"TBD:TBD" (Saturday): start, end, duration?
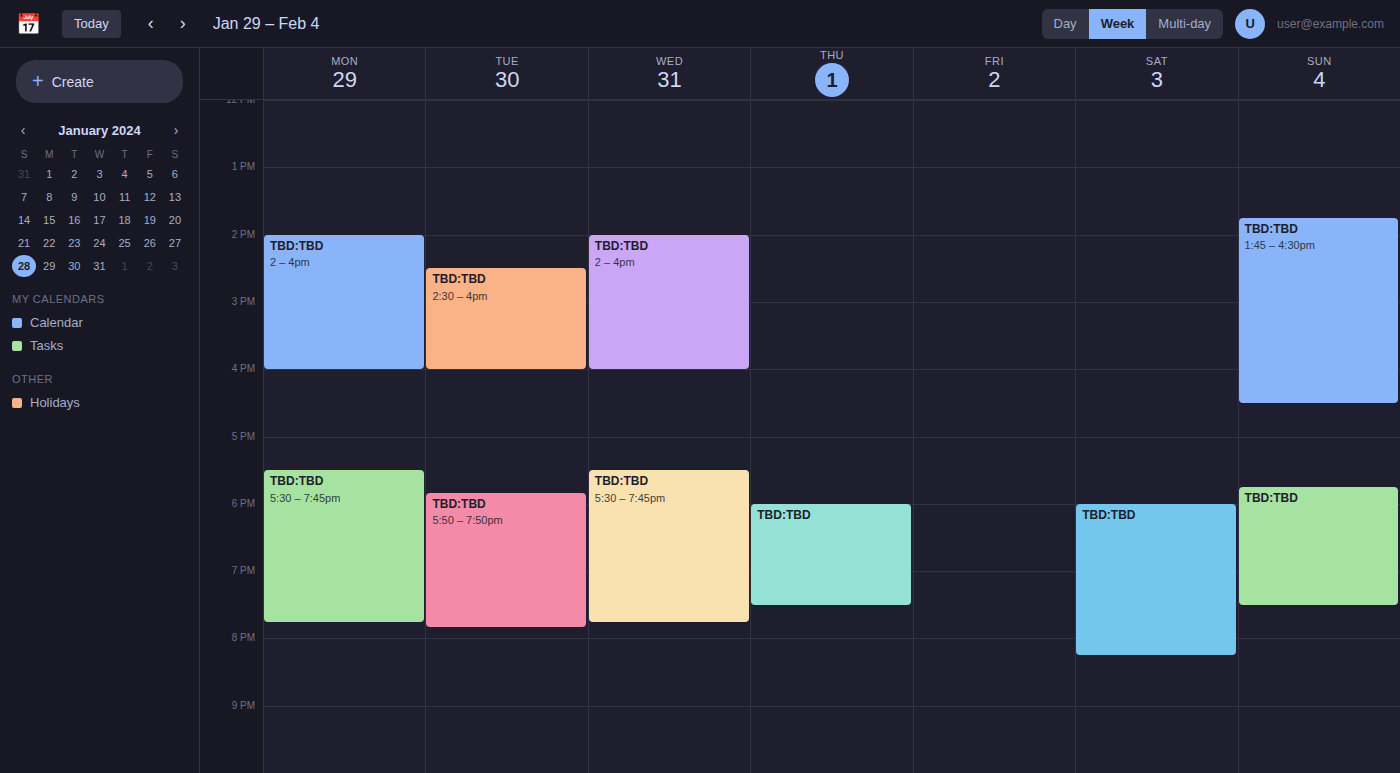
6:00 PM to 8:15 PM, 2 hours 15 minutes